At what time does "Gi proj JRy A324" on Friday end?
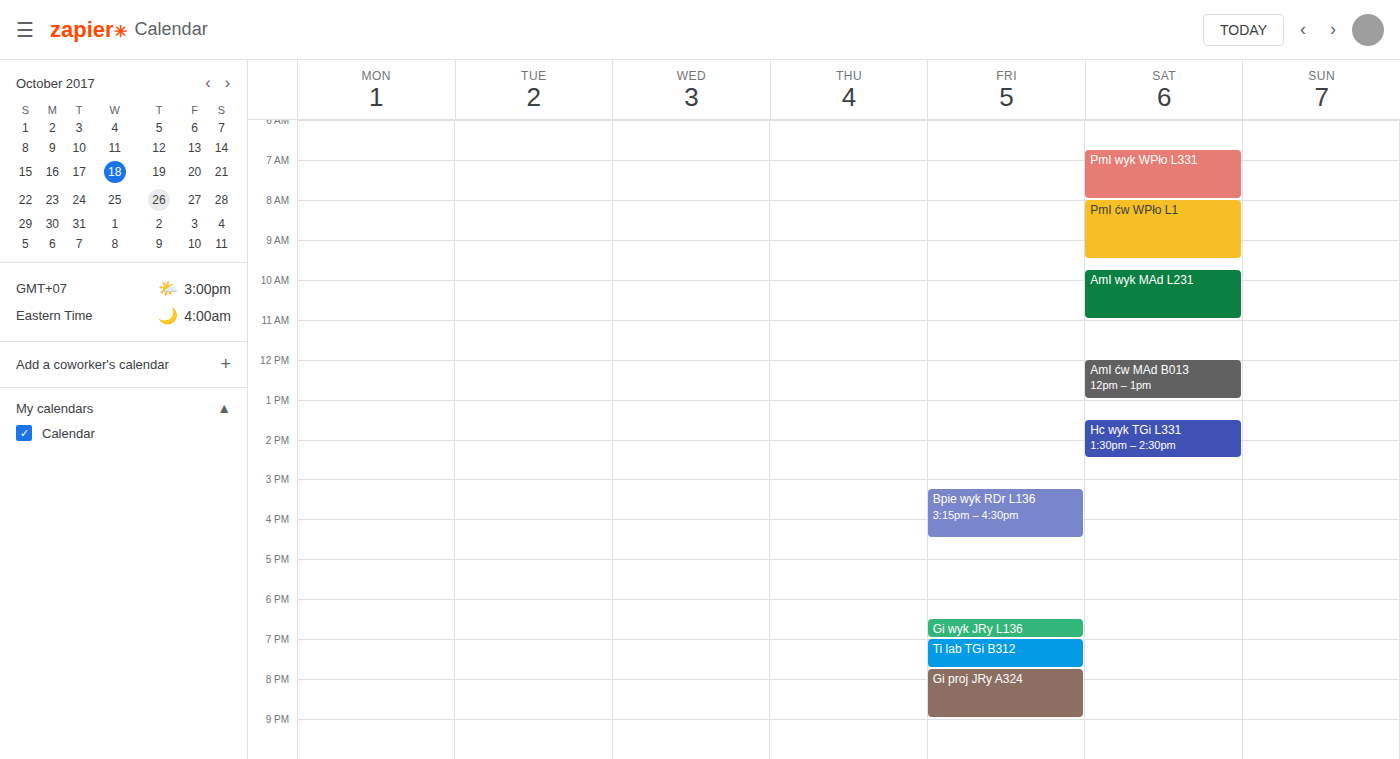
9:00 PM